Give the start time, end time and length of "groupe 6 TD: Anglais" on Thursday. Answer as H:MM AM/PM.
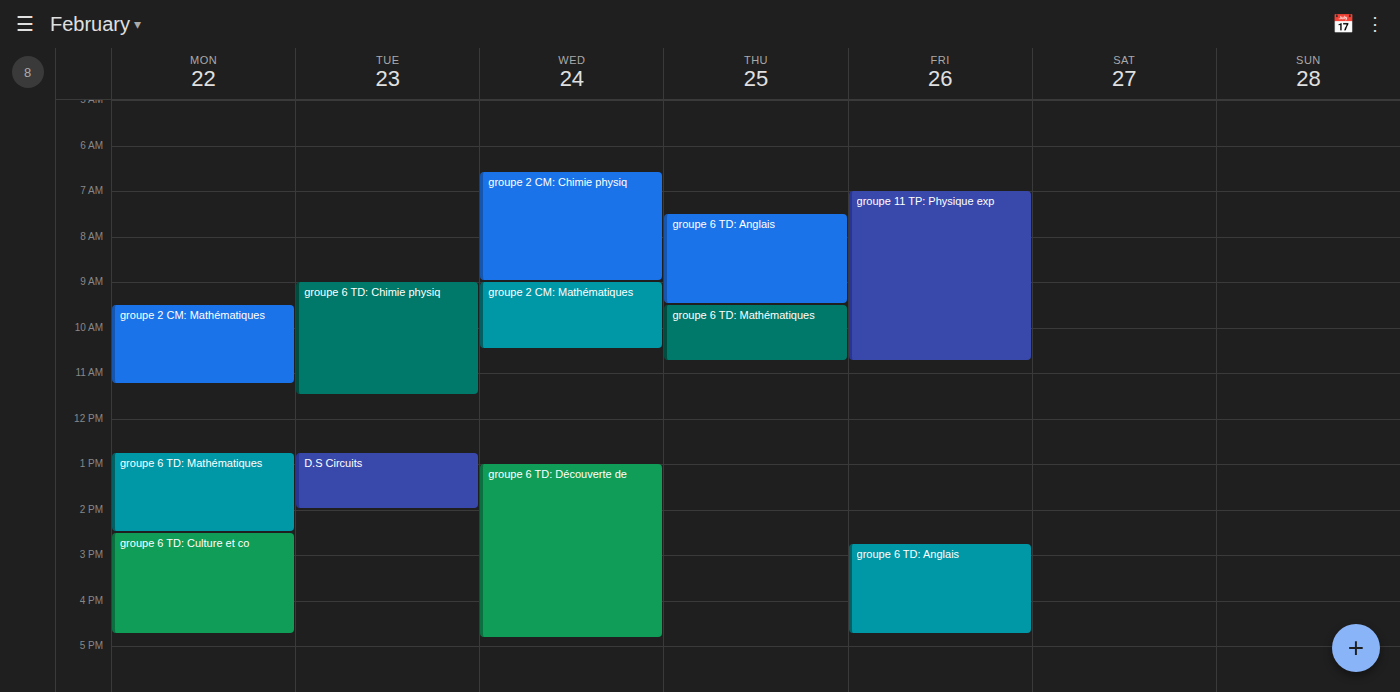
7:30 AM to 9:30 AM, 2 hours